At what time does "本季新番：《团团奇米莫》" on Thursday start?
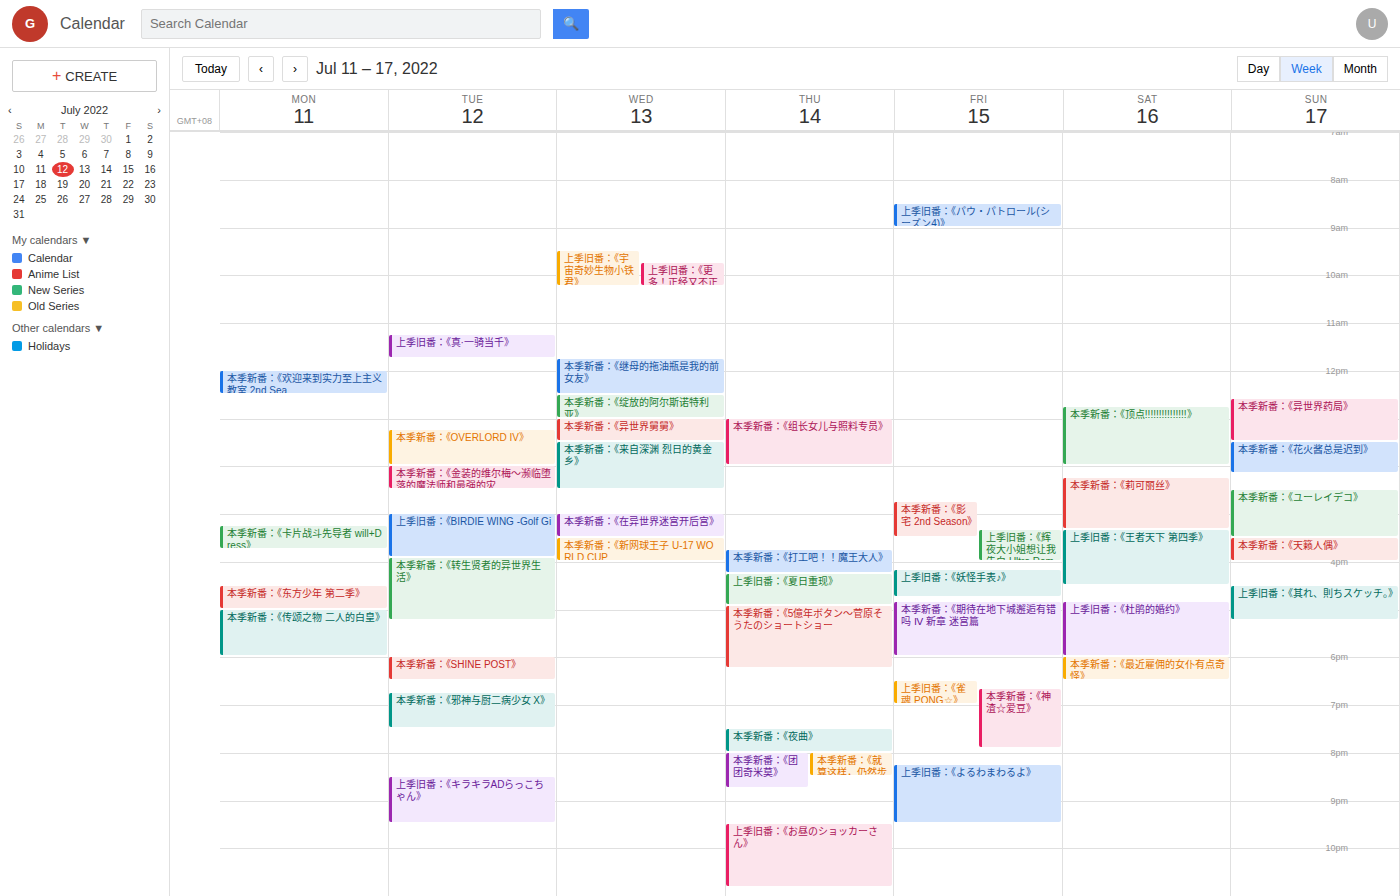
8:00 PM